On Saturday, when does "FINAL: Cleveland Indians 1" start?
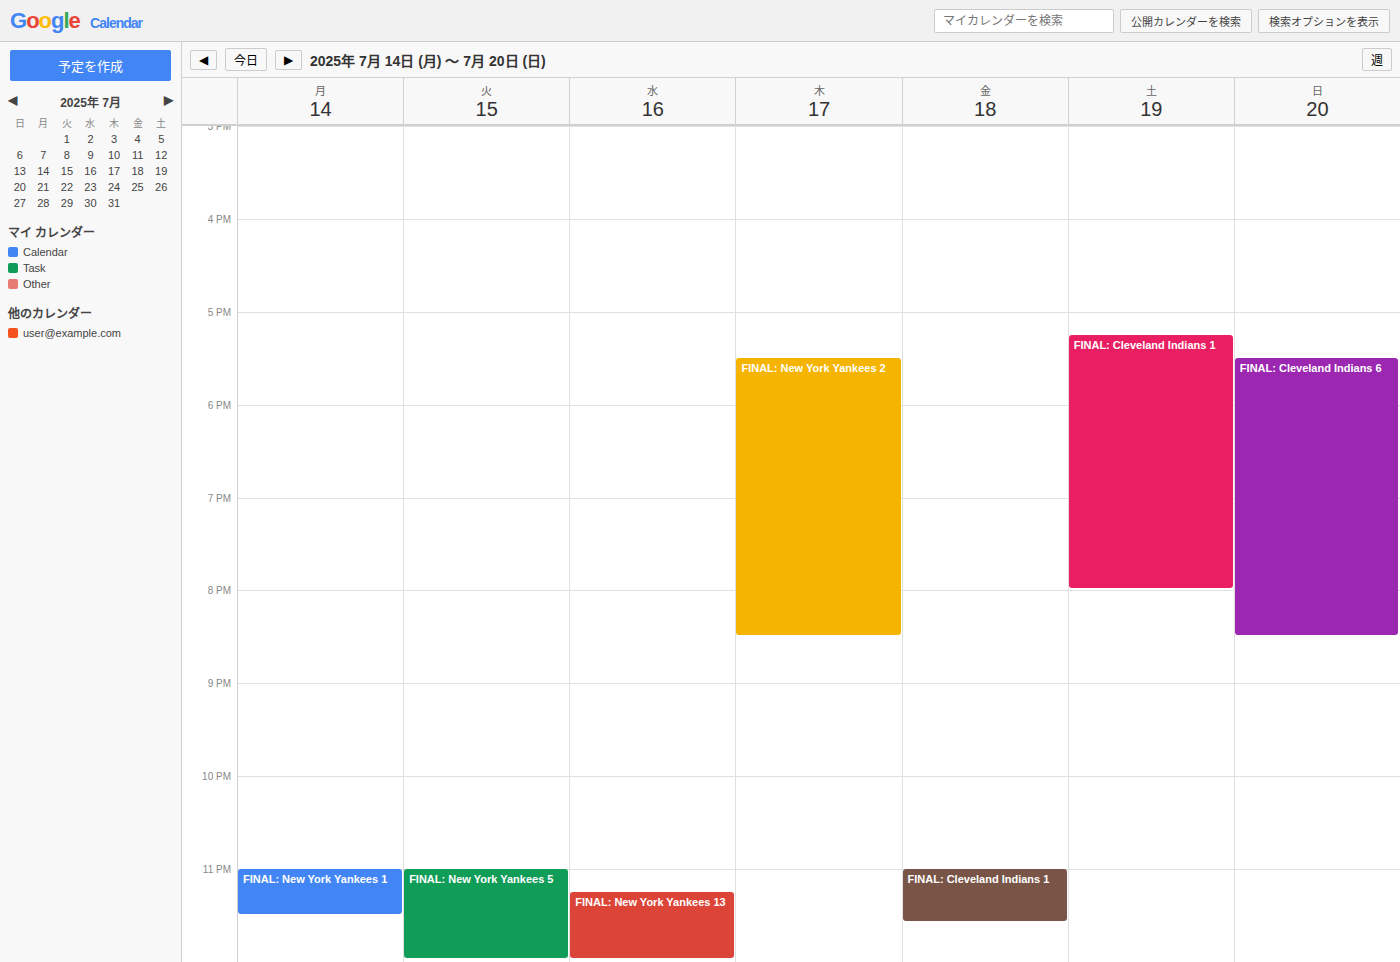
5:15 PM